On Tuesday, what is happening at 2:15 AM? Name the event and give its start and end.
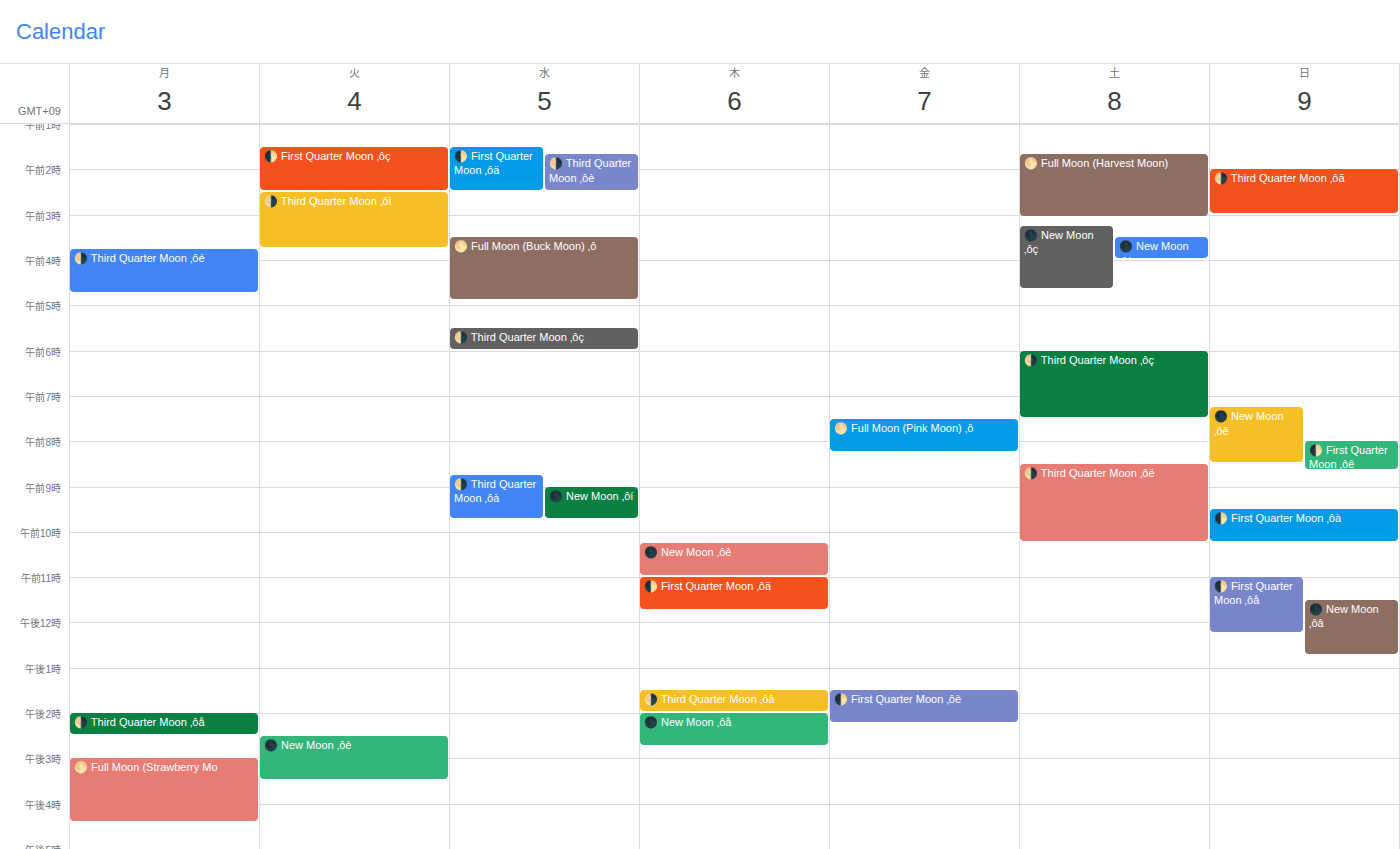
"🌓 First Quarter Moon ‚ôç", 1:30 AM to 2:30 AM